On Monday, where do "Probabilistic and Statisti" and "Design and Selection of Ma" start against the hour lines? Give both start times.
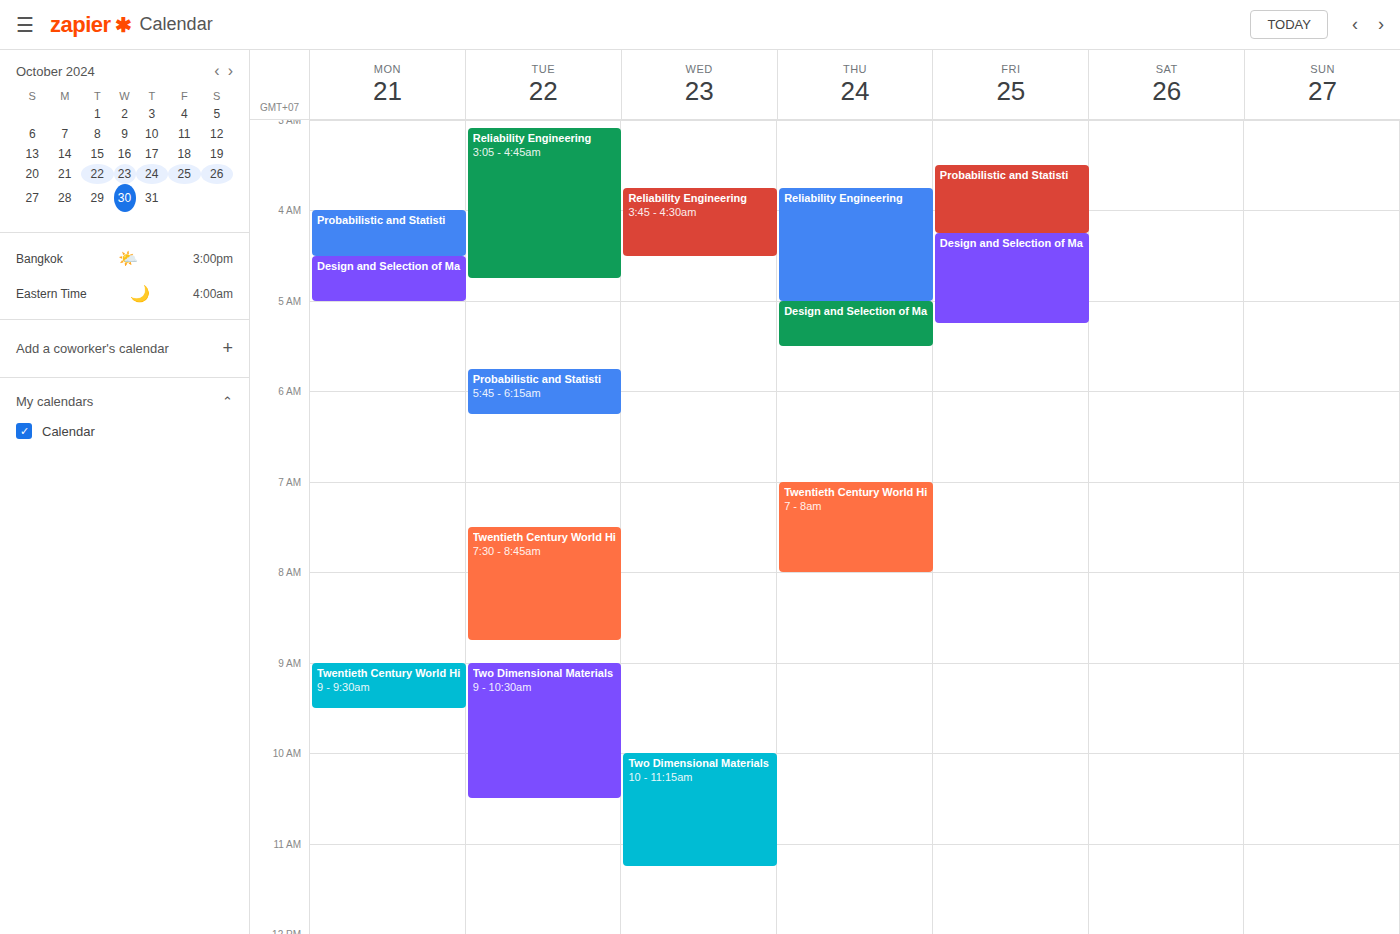
"Probabilistic and Statisti": 4:00 AM, exactly on the 4 AM line. "Design and Selection of Ma": 4:30 AM, halfway between the 4 AM and 5 AM lines.